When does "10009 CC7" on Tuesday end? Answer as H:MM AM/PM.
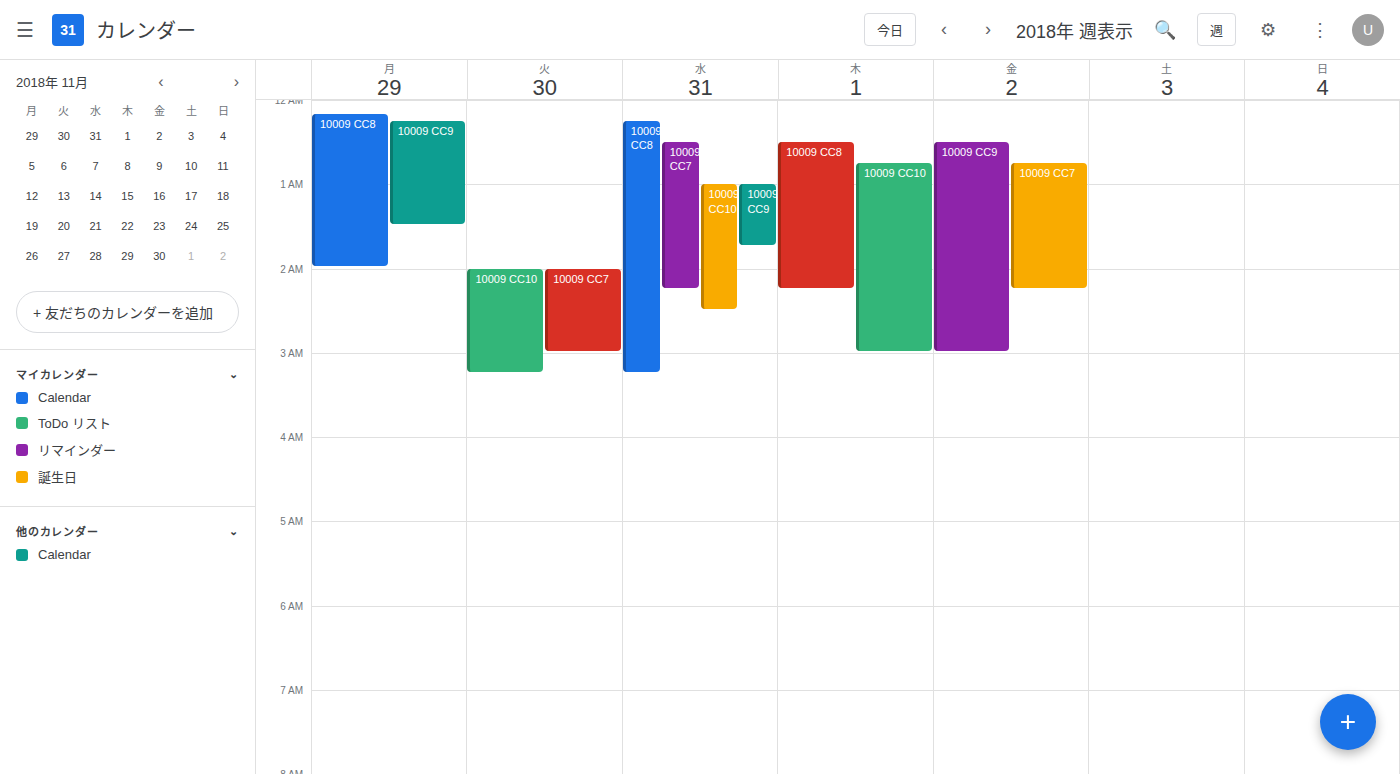
3:00 AM